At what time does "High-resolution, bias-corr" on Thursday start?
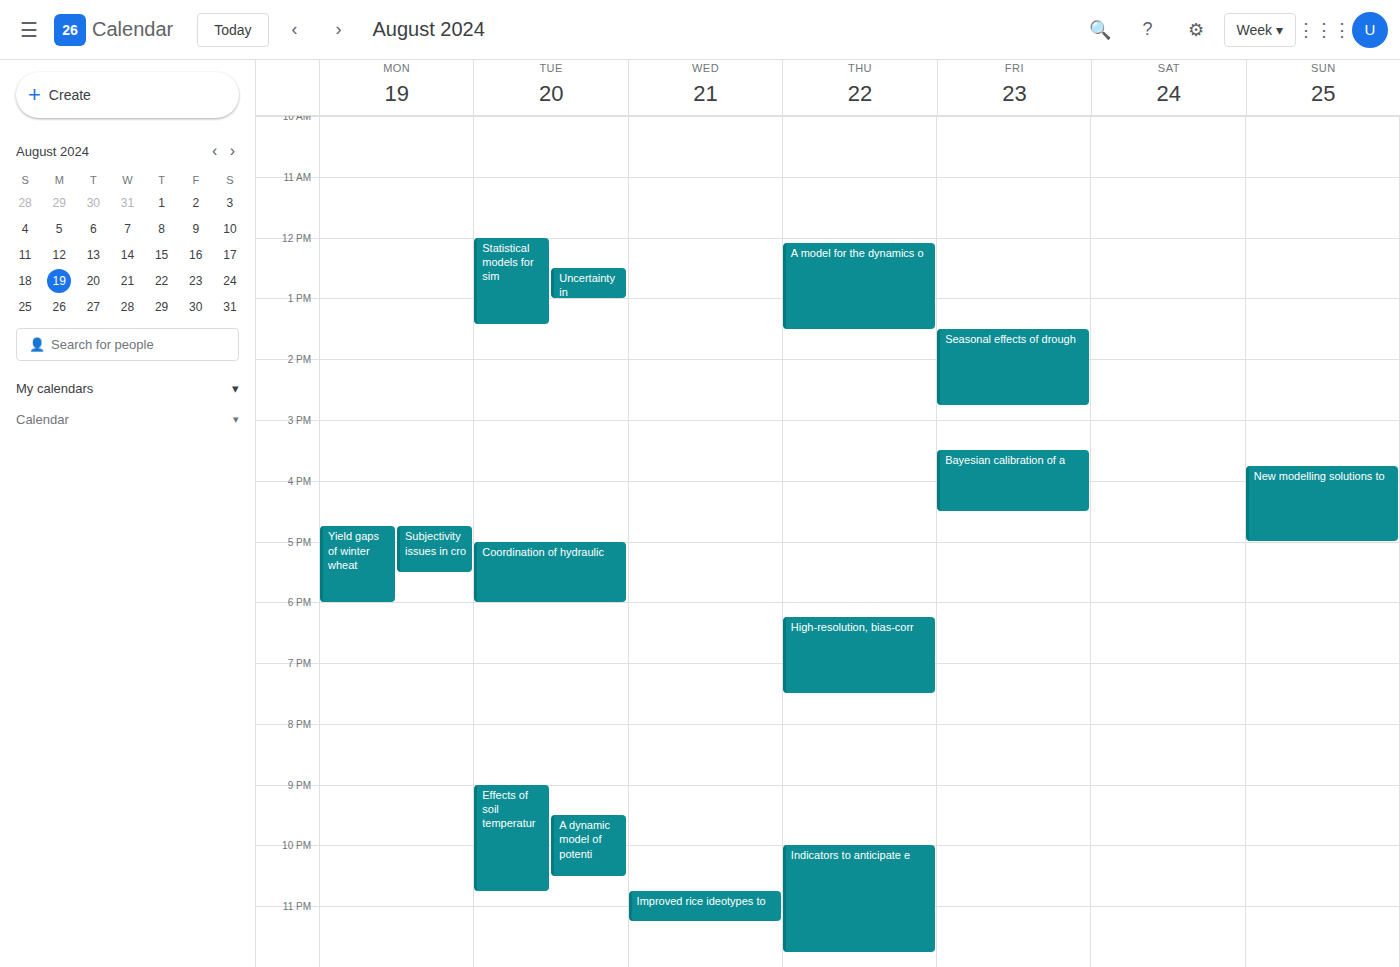
6:15 PM